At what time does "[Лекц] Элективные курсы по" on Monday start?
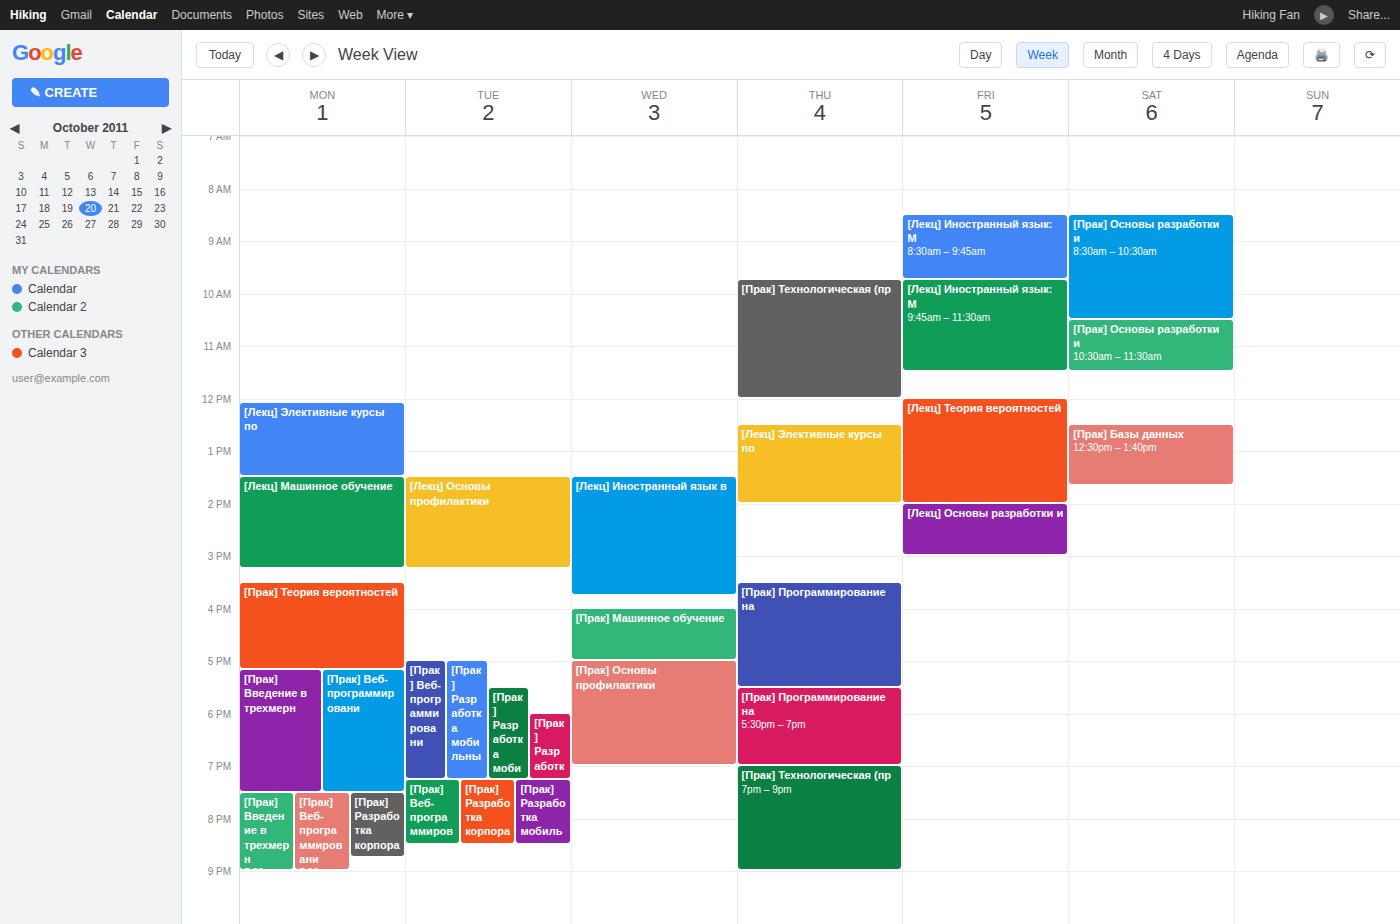
12:05 PM